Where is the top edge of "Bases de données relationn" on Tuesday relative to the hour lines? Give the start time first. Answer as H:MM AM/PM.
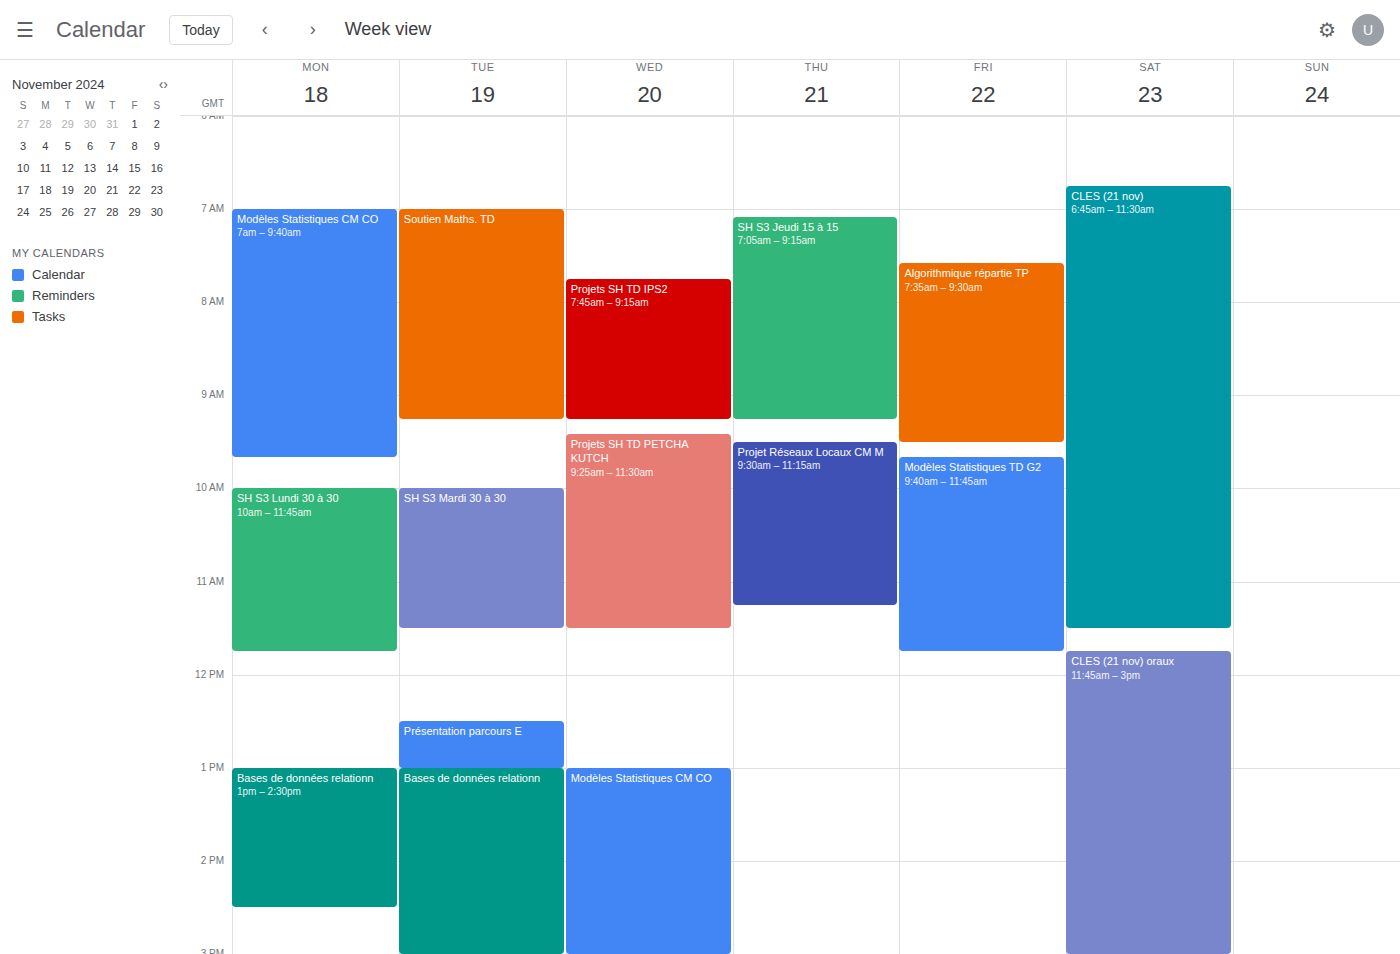
1:00 PM -- exactly on the 1 PM line.